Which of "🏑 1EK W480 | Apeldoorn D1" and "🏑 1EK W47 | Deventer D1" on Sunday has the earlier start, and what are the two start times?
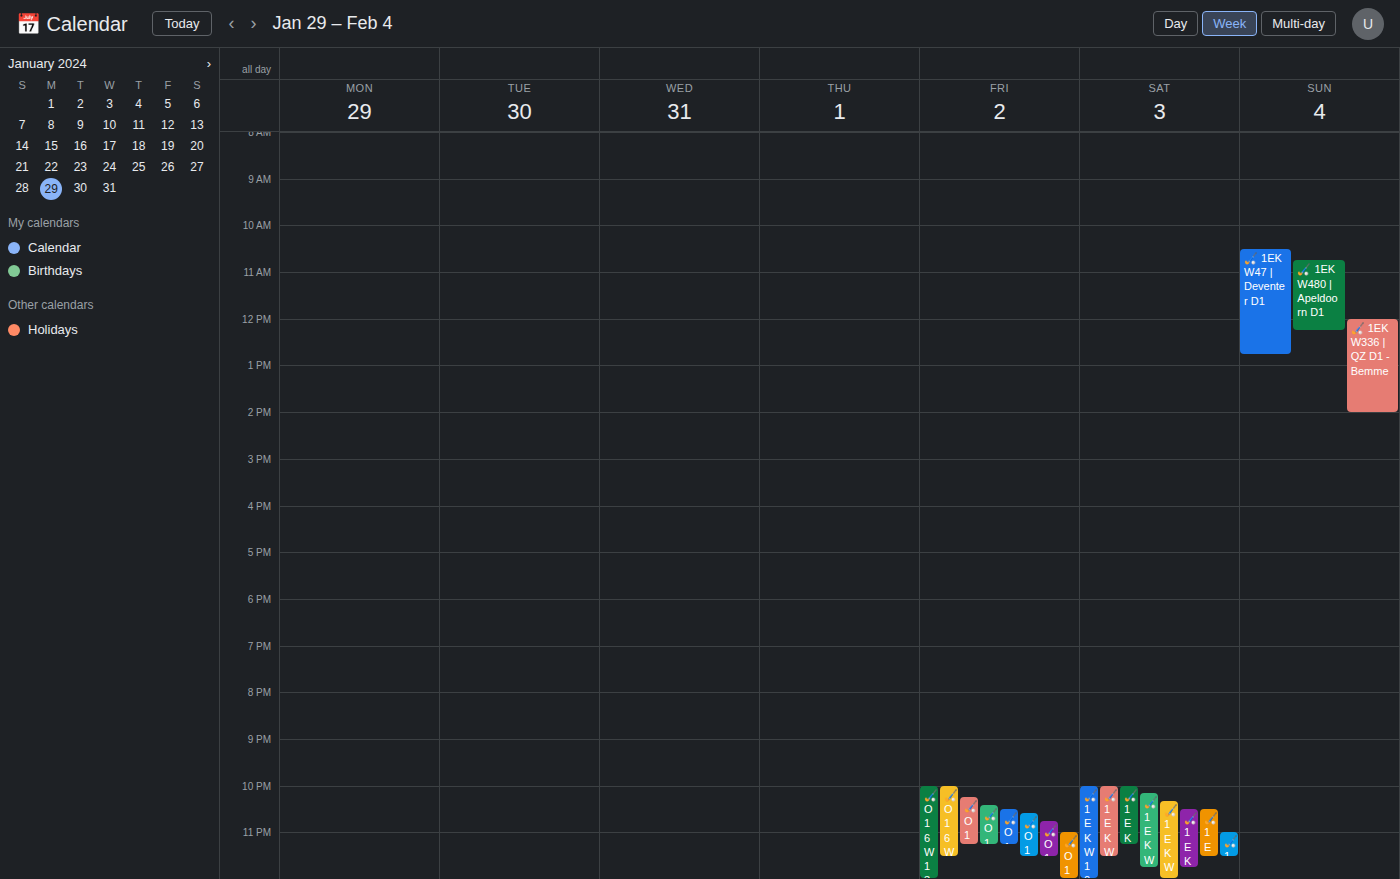
"🏑 1EK W47 | Deventer D1" 10:30 AM; "🏑 1EK W480 | Apeldoorn D1" 10:45 AM.